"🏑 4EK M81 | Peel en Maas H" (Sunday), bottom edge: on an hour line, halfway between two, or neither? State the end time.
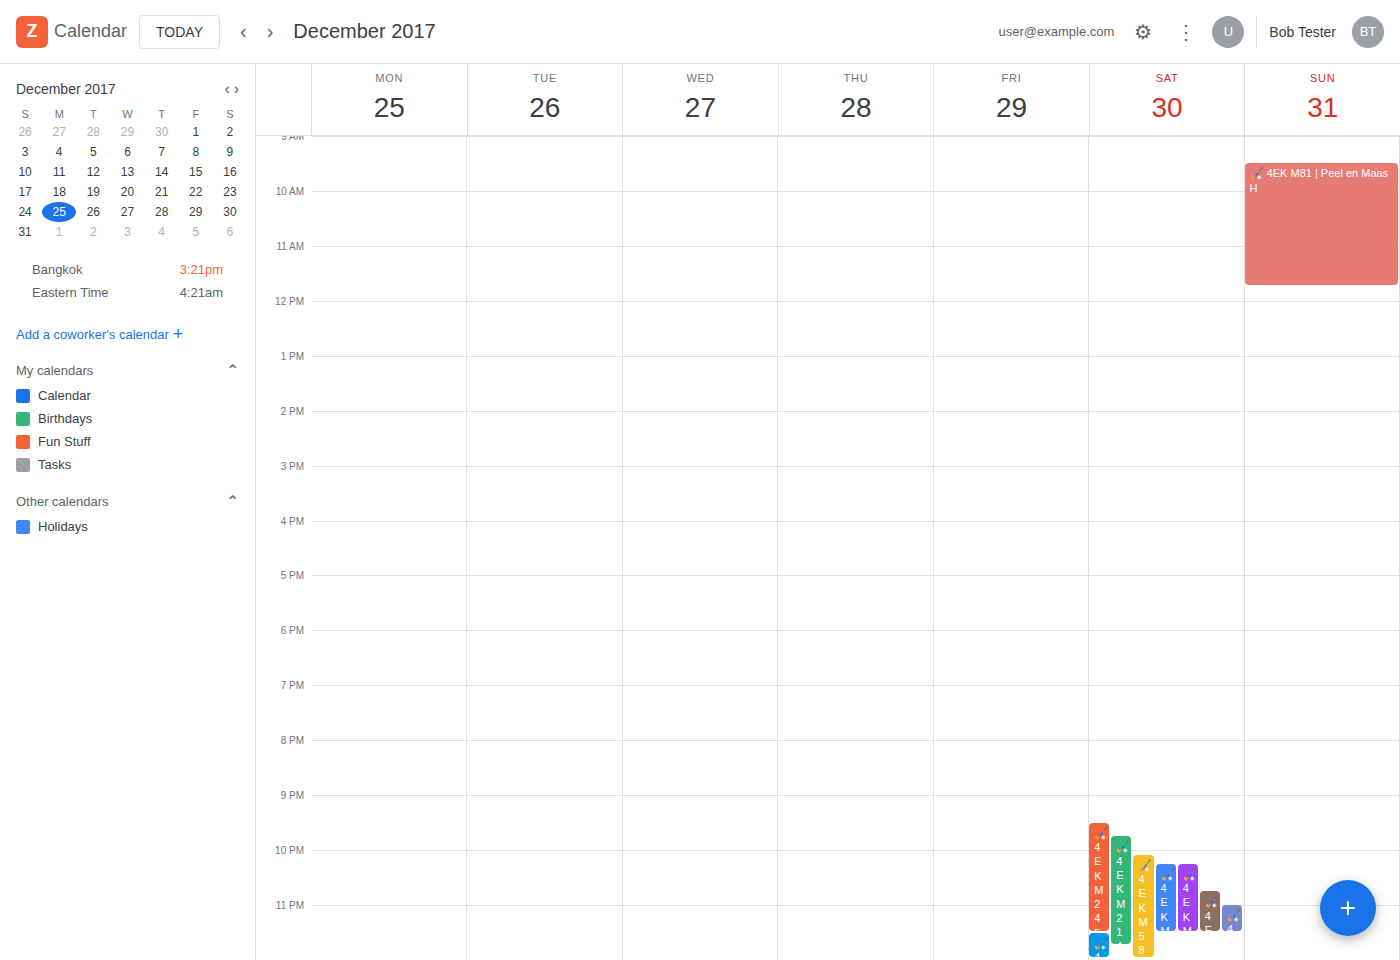
11:45 -- neither: three quarters of the way from the 11:00 line to the 12:00 line.